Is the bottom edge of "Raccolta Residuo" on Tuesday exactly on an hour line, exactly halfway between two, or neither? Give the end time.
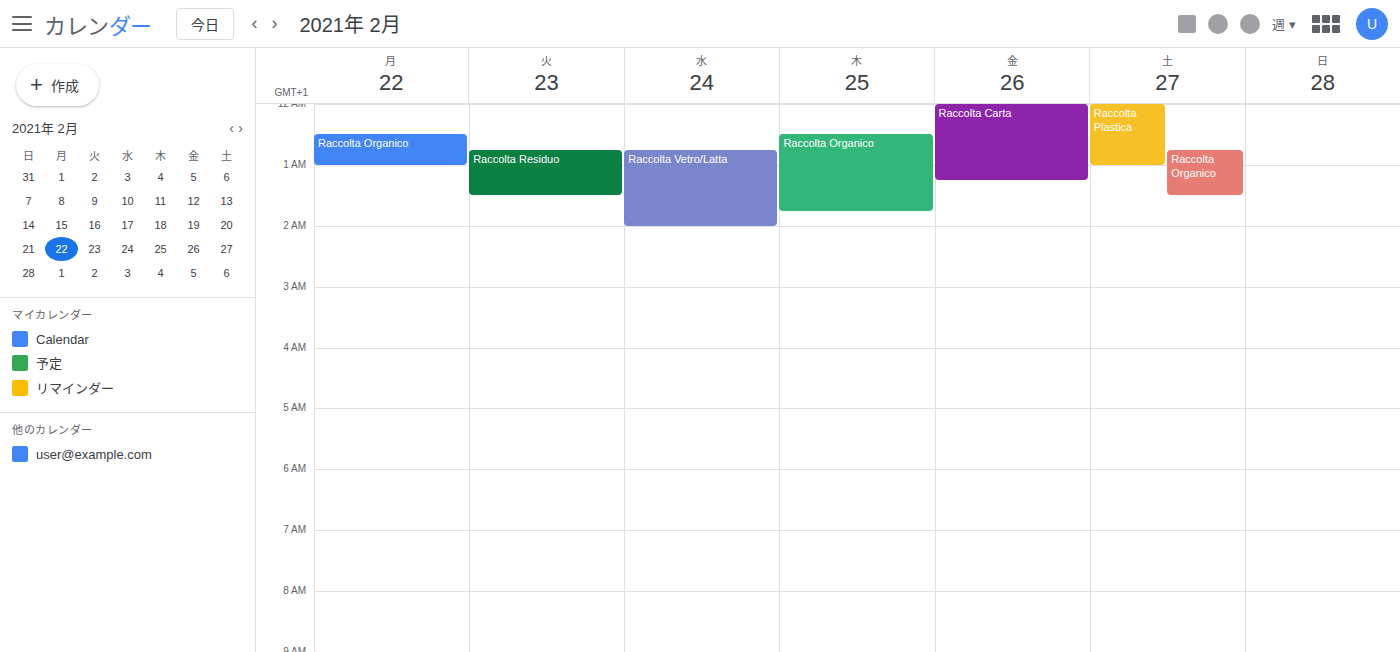
01:30 -- halfway between the 01:00 and 02:00 lines.